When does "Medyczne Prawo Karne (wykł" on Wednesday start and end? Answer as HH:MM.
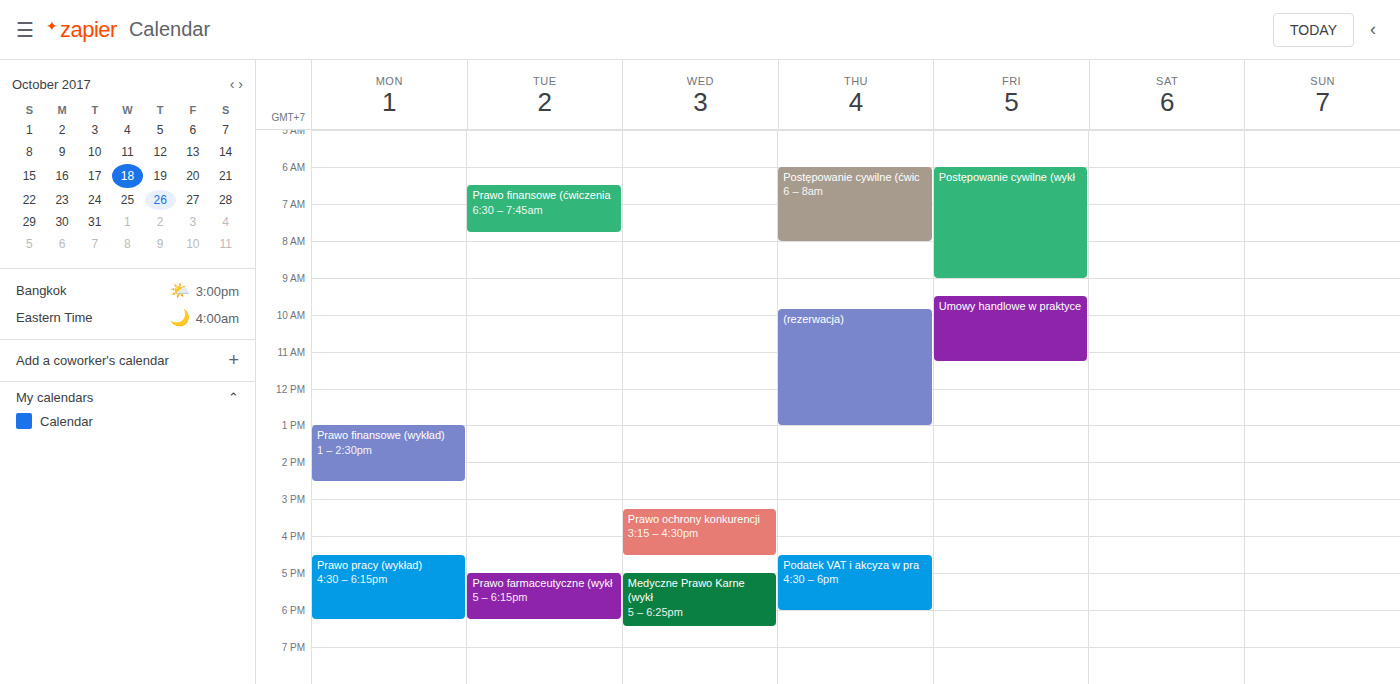
17:00 to 18:25